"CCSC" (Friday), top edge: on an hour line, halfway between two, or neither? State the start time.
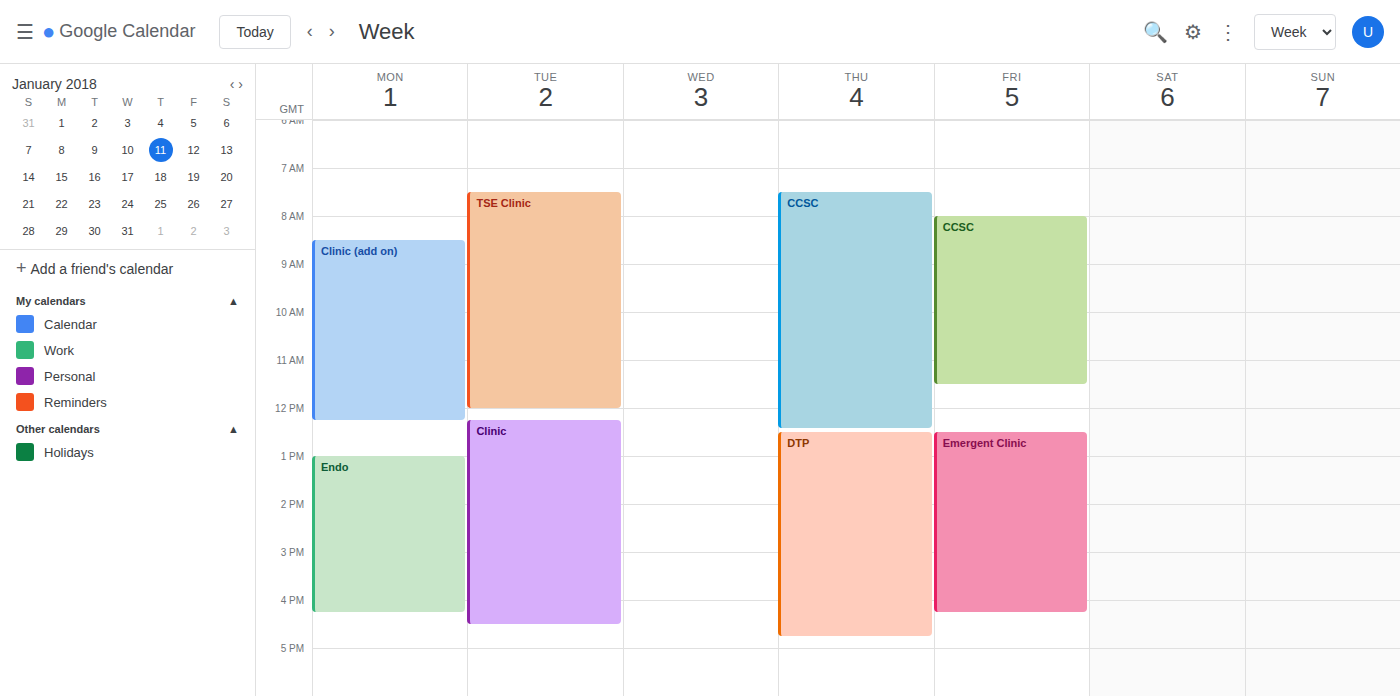
8:00 AM -- exactly on the 8 AM line.